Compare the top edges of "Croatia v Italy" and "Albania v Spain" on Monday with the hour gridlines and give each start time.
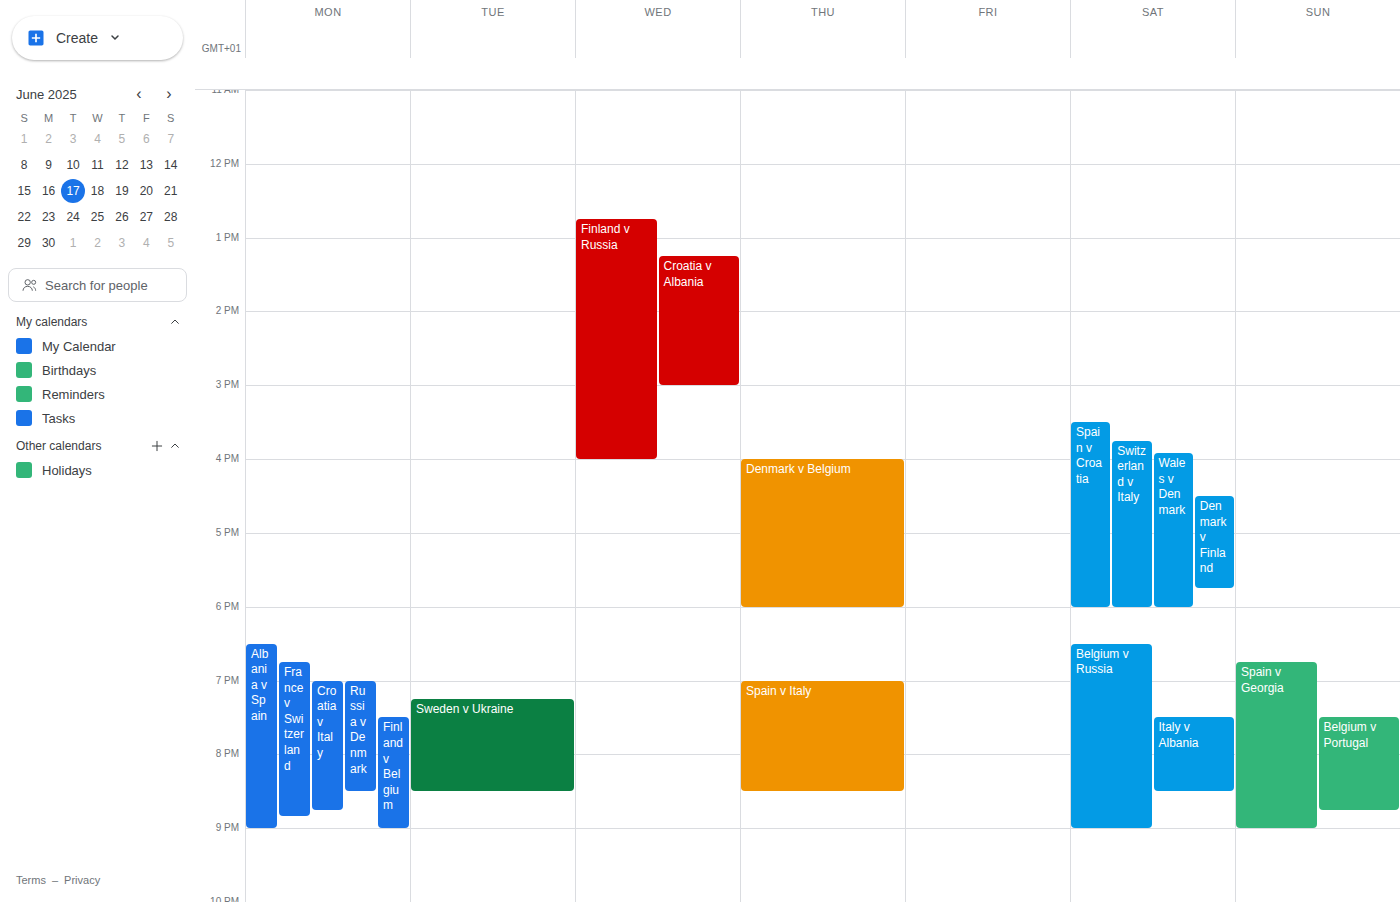
"Croatia v Italy": 19:00, exactly on the 19:00 line. "Albania v Spain": 18:30, halfway between the 18:00 and 19:00 lines.